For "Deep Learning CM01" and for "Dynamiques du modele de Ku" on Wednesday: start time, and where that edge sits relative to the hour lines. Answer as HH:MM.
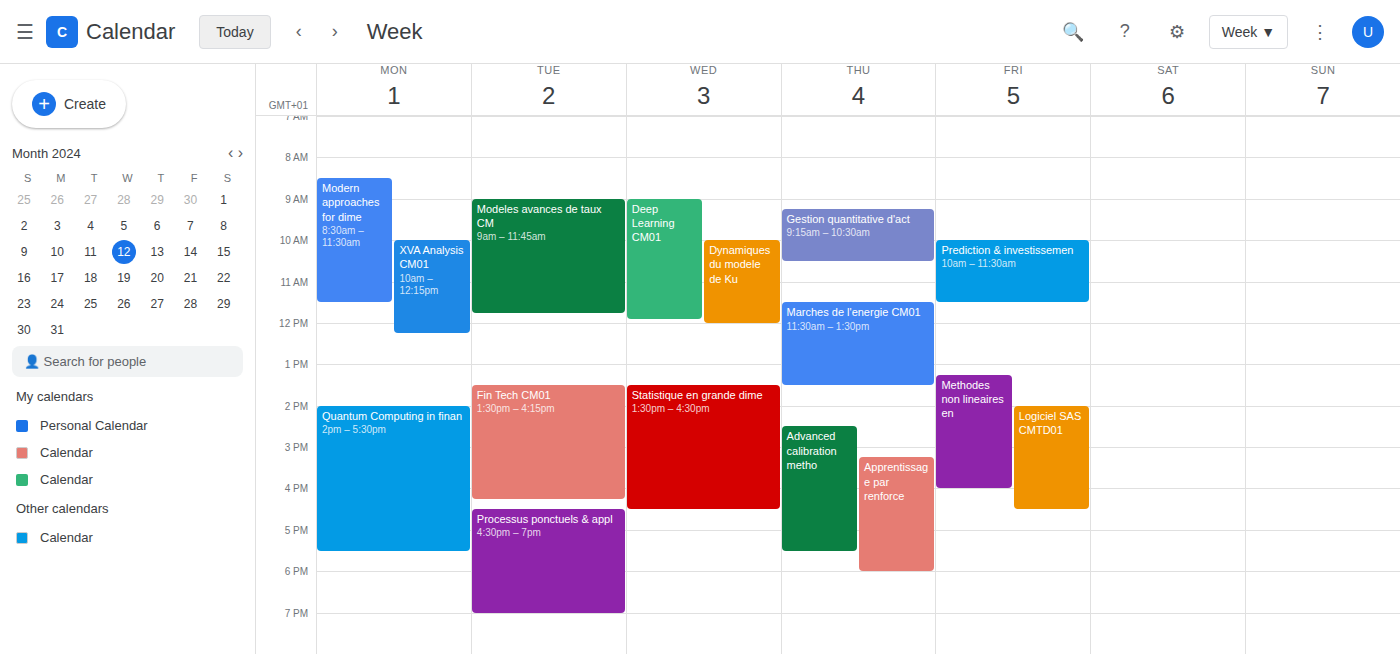
"Deep Learning CM01": 09:00, exactly on the 09:00 line. "Dynamiques du modele de Ku": 10:00, exactly on the 10:00 line.